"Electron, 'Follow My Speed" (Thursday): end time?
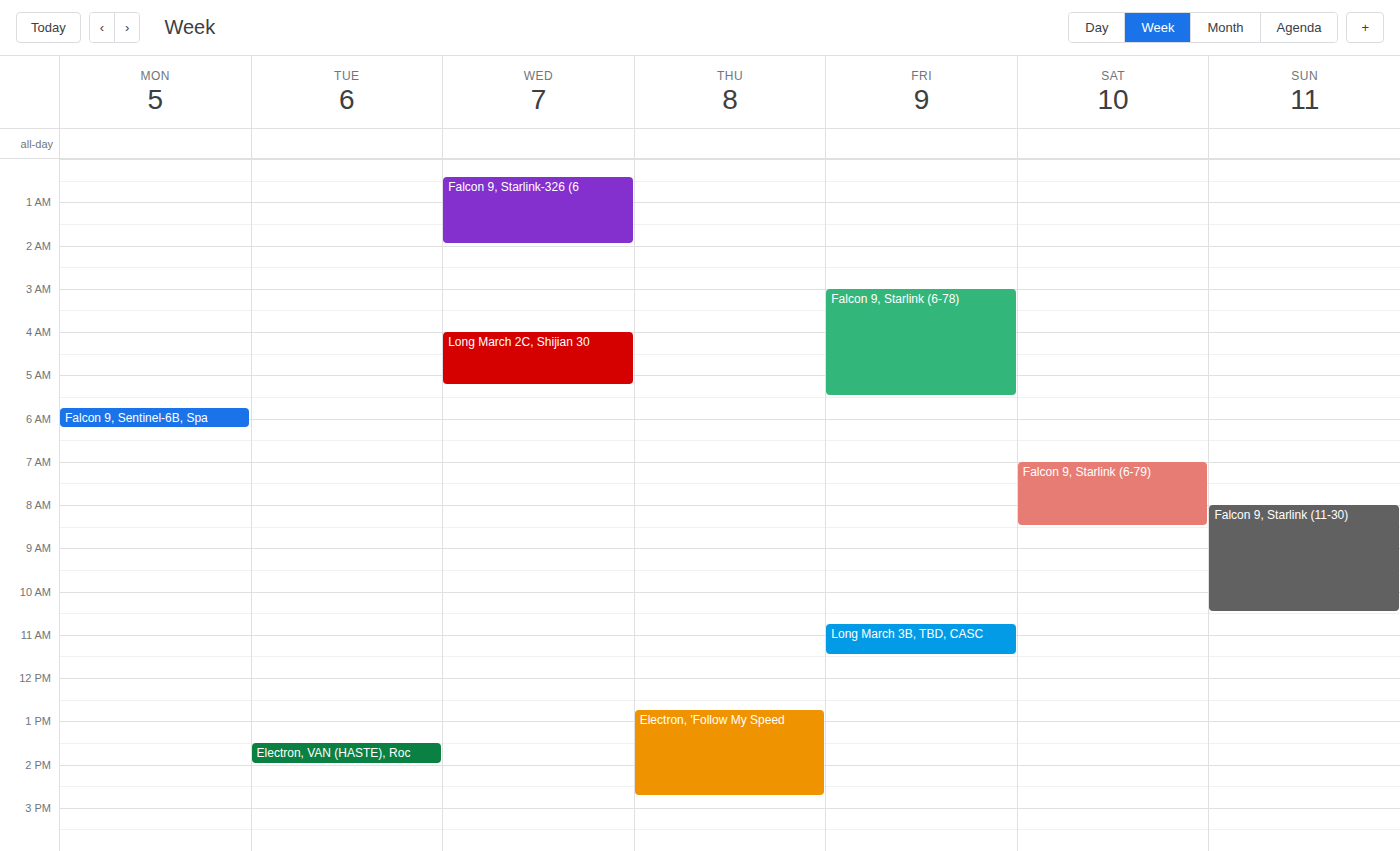
2:45 PM